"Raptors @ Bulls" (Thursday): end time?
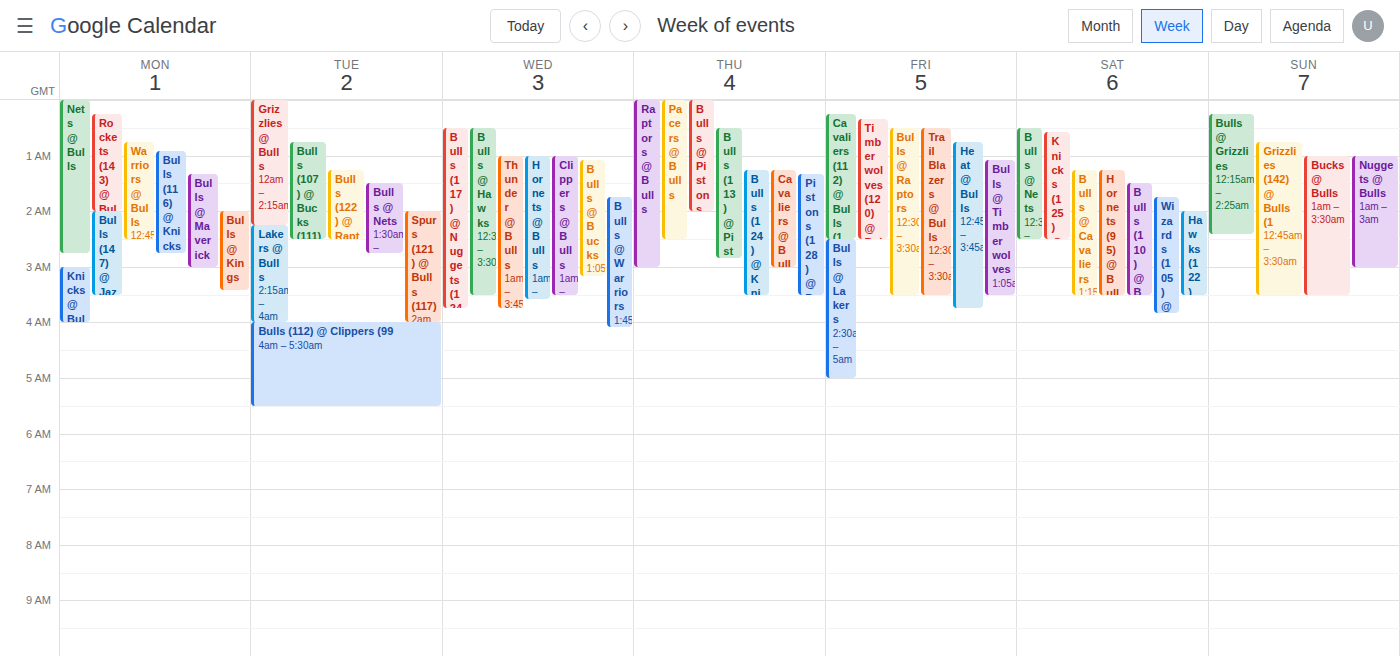
03:00